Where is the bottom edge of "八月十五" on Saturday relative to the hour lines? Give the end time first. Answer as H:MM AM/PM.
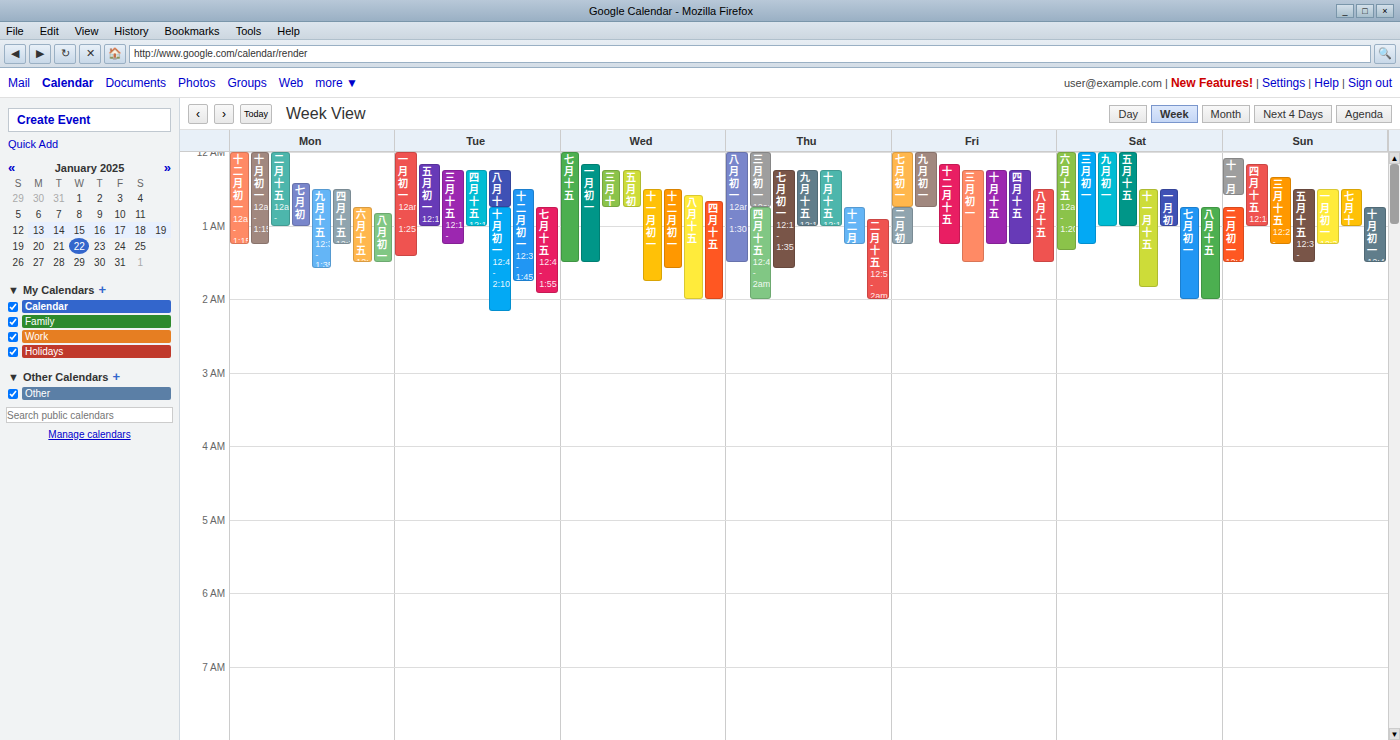
2:00 AM -- exactly on the 2 AM line.